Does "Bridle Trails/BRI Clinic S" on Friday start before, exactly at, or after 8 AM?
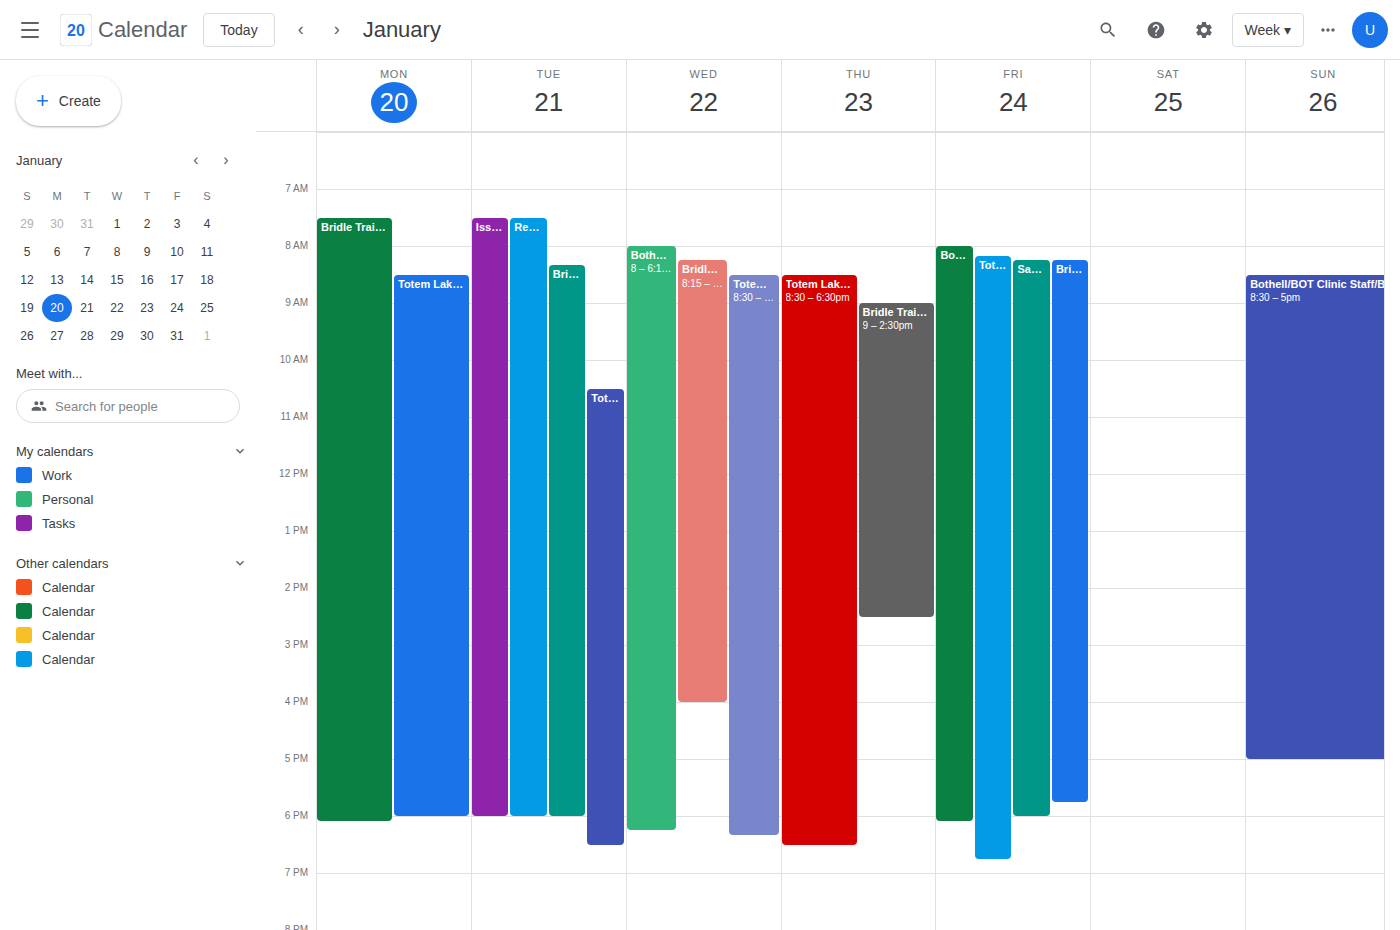
8:15 AM -- after 8 AM, 15 minutes below the 8 AM line.